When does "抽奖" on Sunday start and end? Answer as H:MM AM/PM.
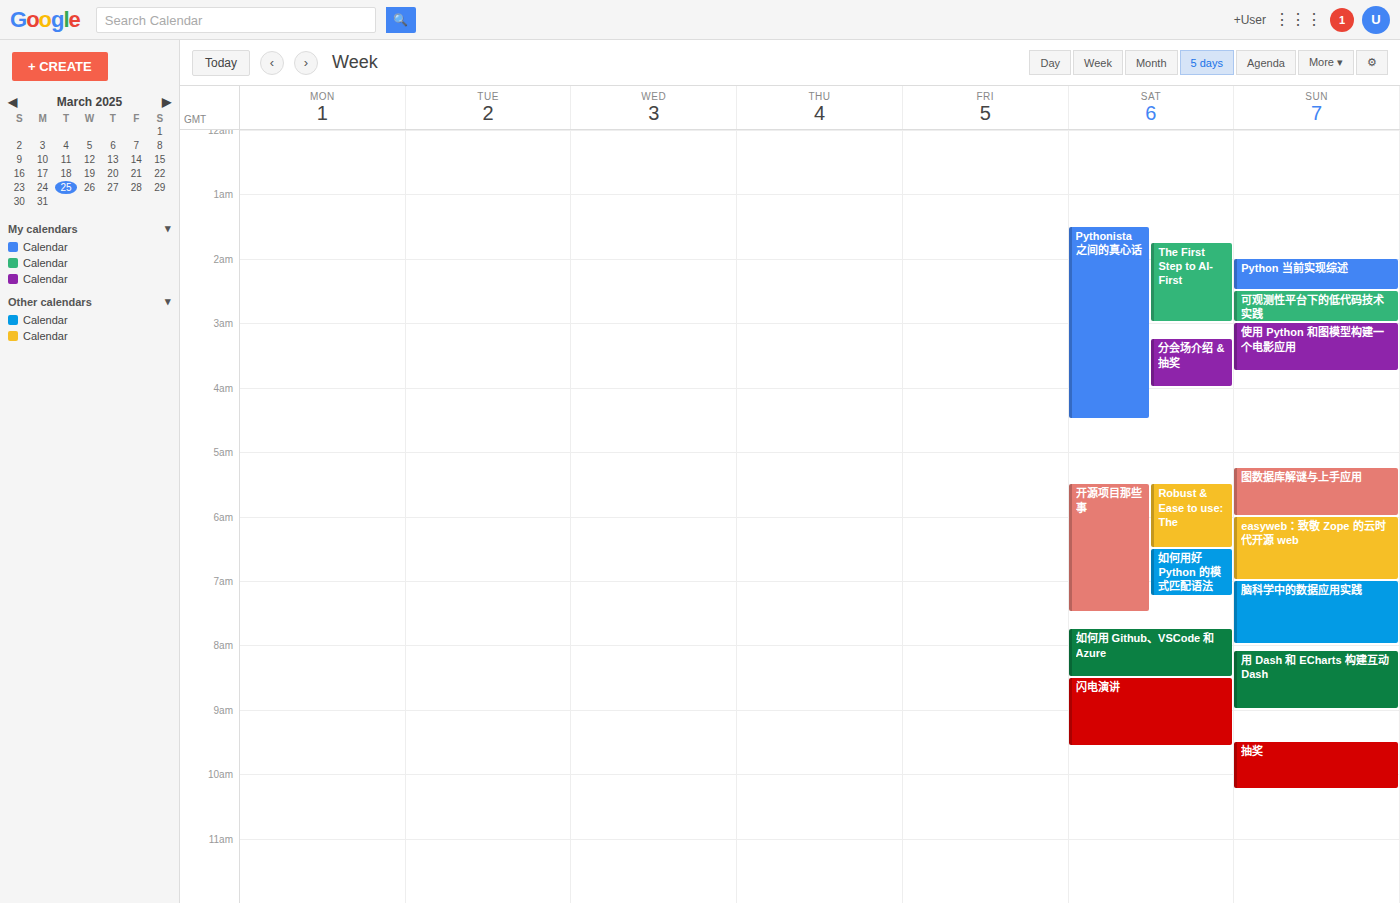
9:30 AM to 10:15 AM